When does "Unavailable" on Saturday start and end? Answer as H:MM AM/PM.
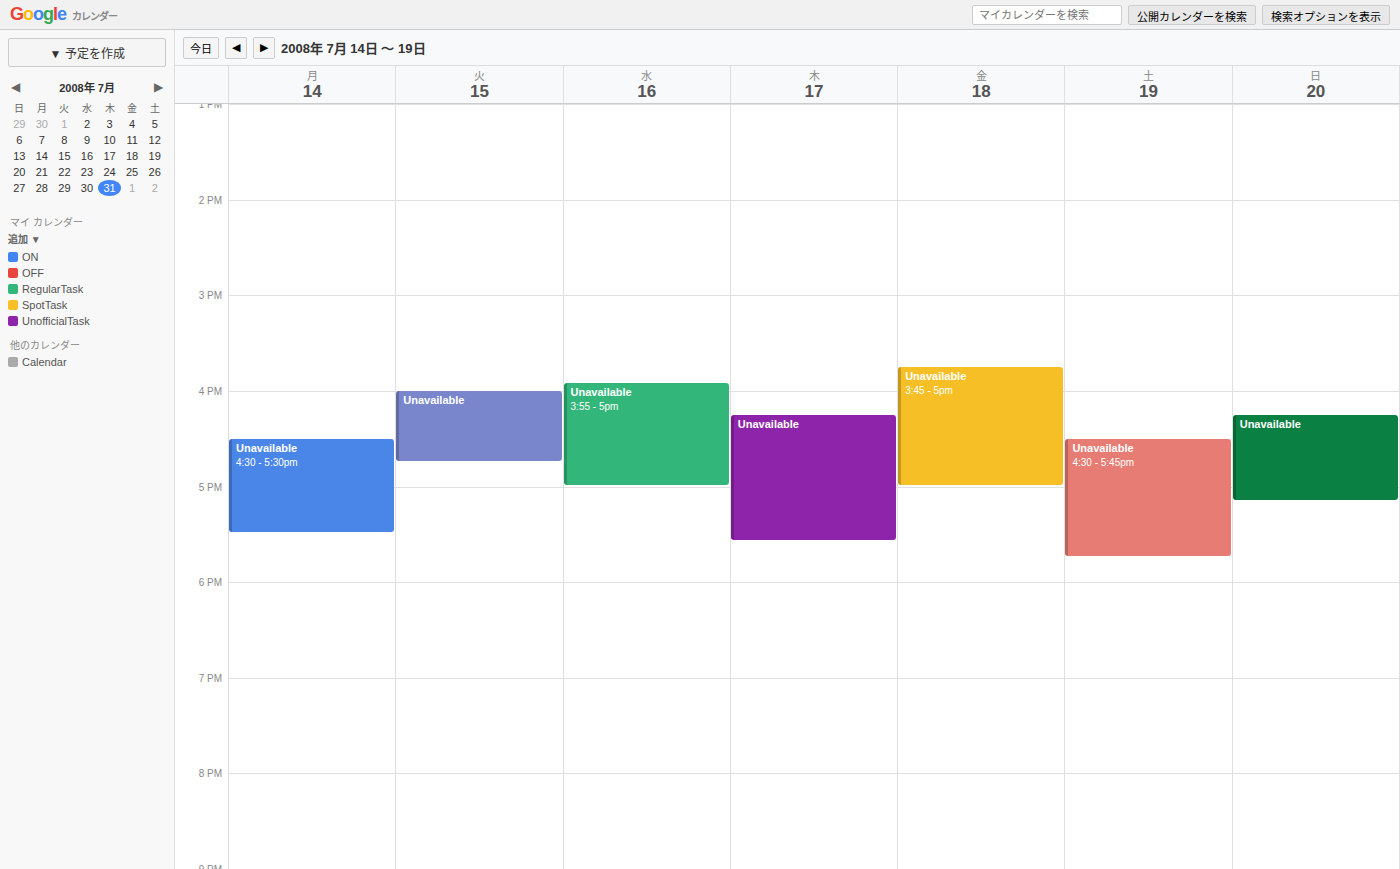
4:30 PM to 5:45 PM